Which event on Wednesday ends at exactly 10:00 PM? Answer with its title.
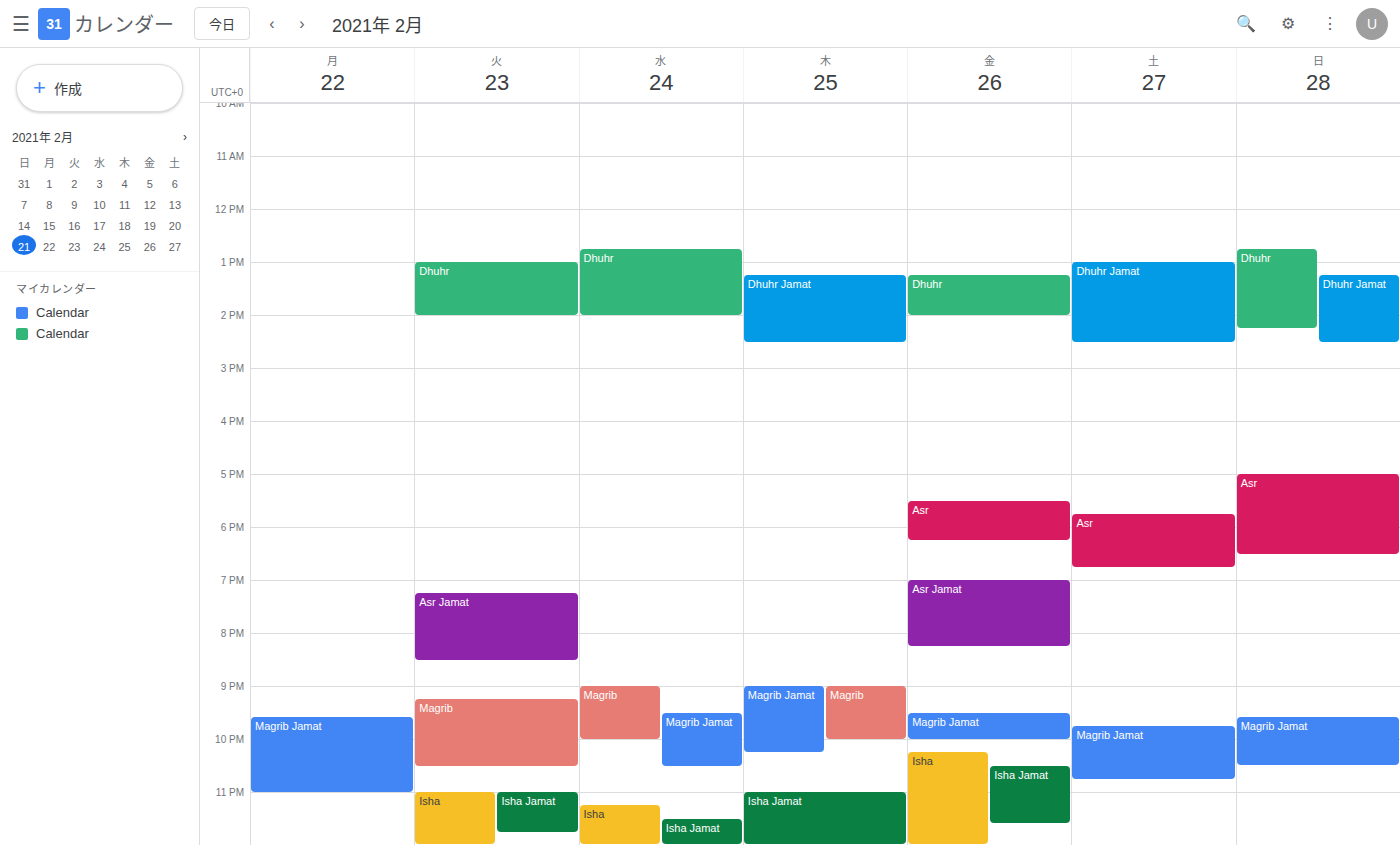
"Magrib"